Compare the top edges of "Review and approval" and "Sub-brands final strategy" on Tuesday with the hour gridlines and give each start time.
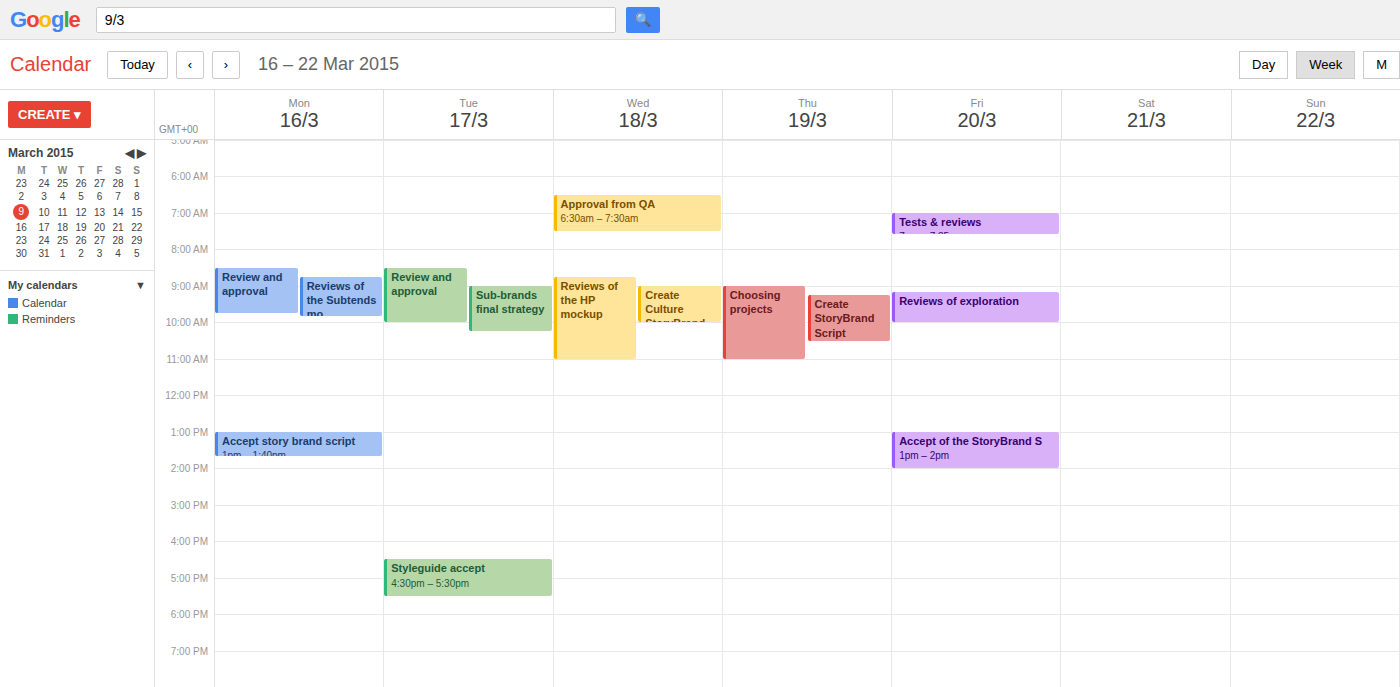
"Review and approval": 8:30 AM, halfway between the 8 AM and 9 AM lines. "Sub-brands final strategy": 9:00 AM, exactly on the 9 AM line.